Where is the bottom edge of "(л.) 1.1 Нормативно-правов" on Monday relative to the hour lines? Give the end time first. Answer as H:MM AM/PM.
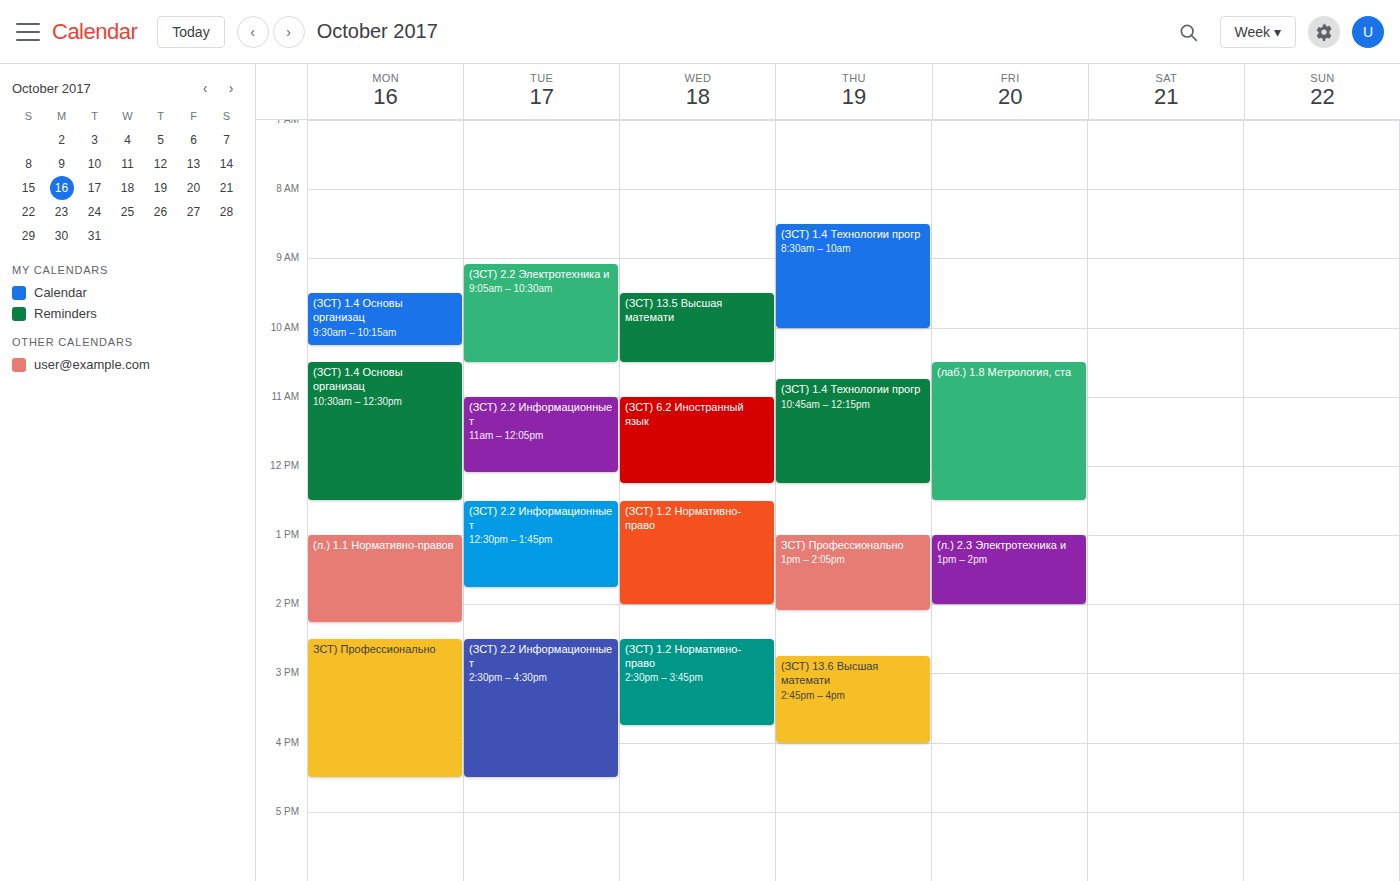
2:15 PM -- neither: a quarter of the way from the 2 PM line to the 3 PM line.